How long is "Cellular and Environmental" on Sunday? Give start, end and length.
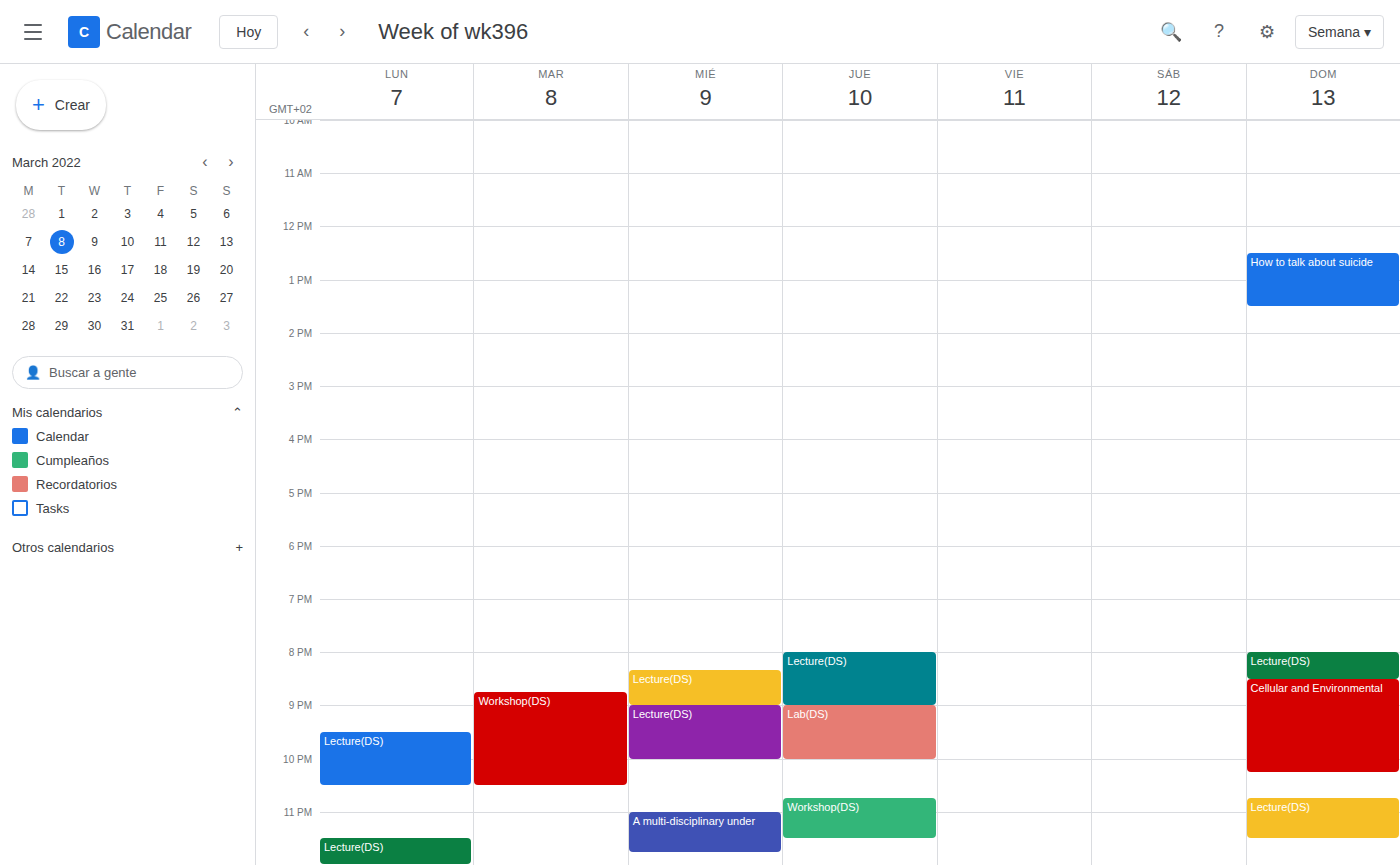
8:30 PM to 10:15 PM, 1 hour 45 minutes